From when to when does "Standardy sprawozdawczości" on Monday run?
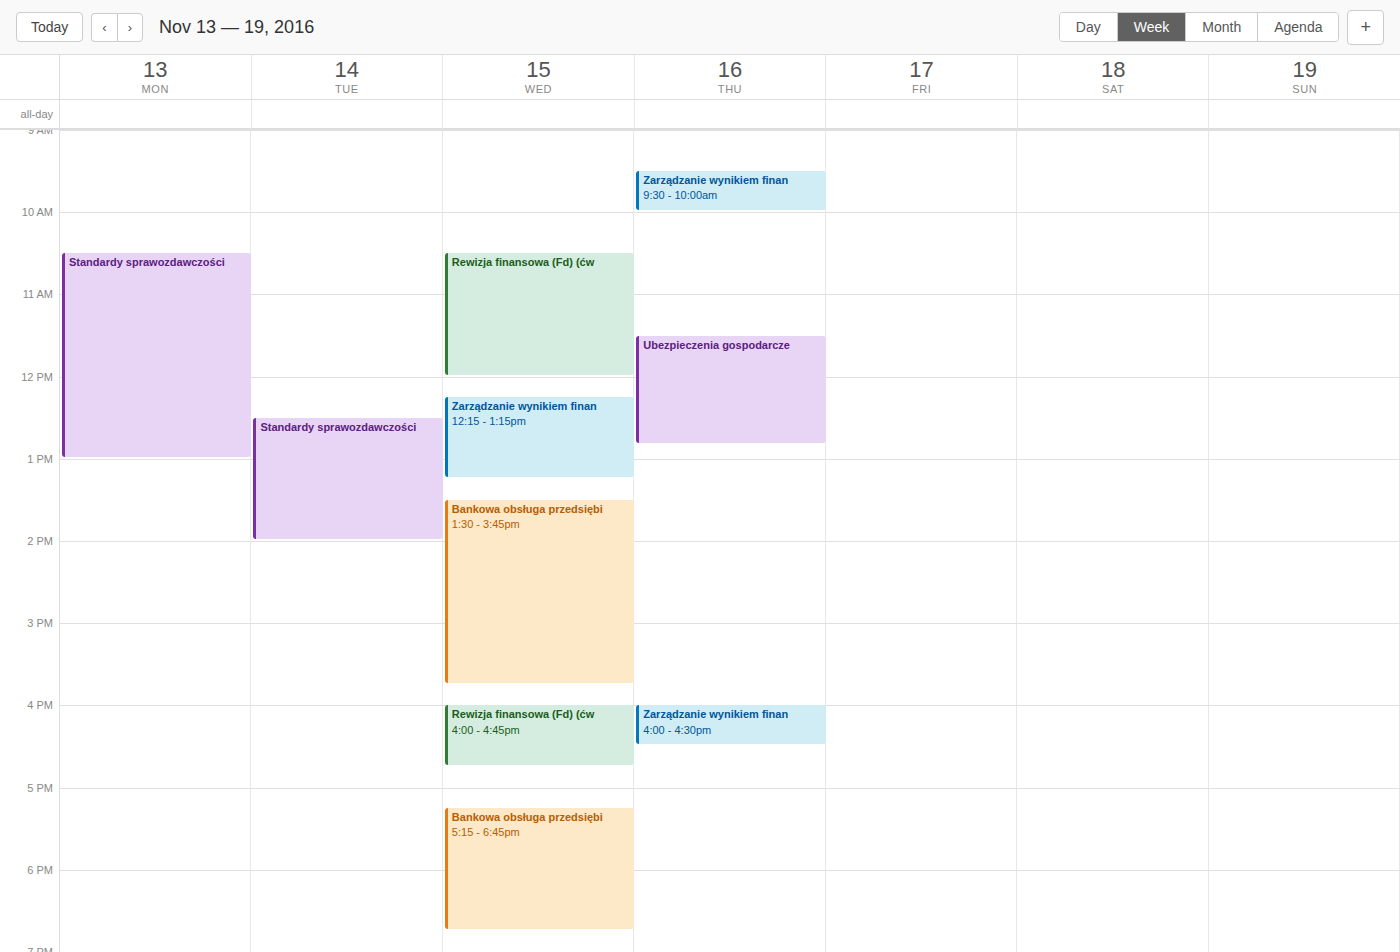
10:30 to 13:00